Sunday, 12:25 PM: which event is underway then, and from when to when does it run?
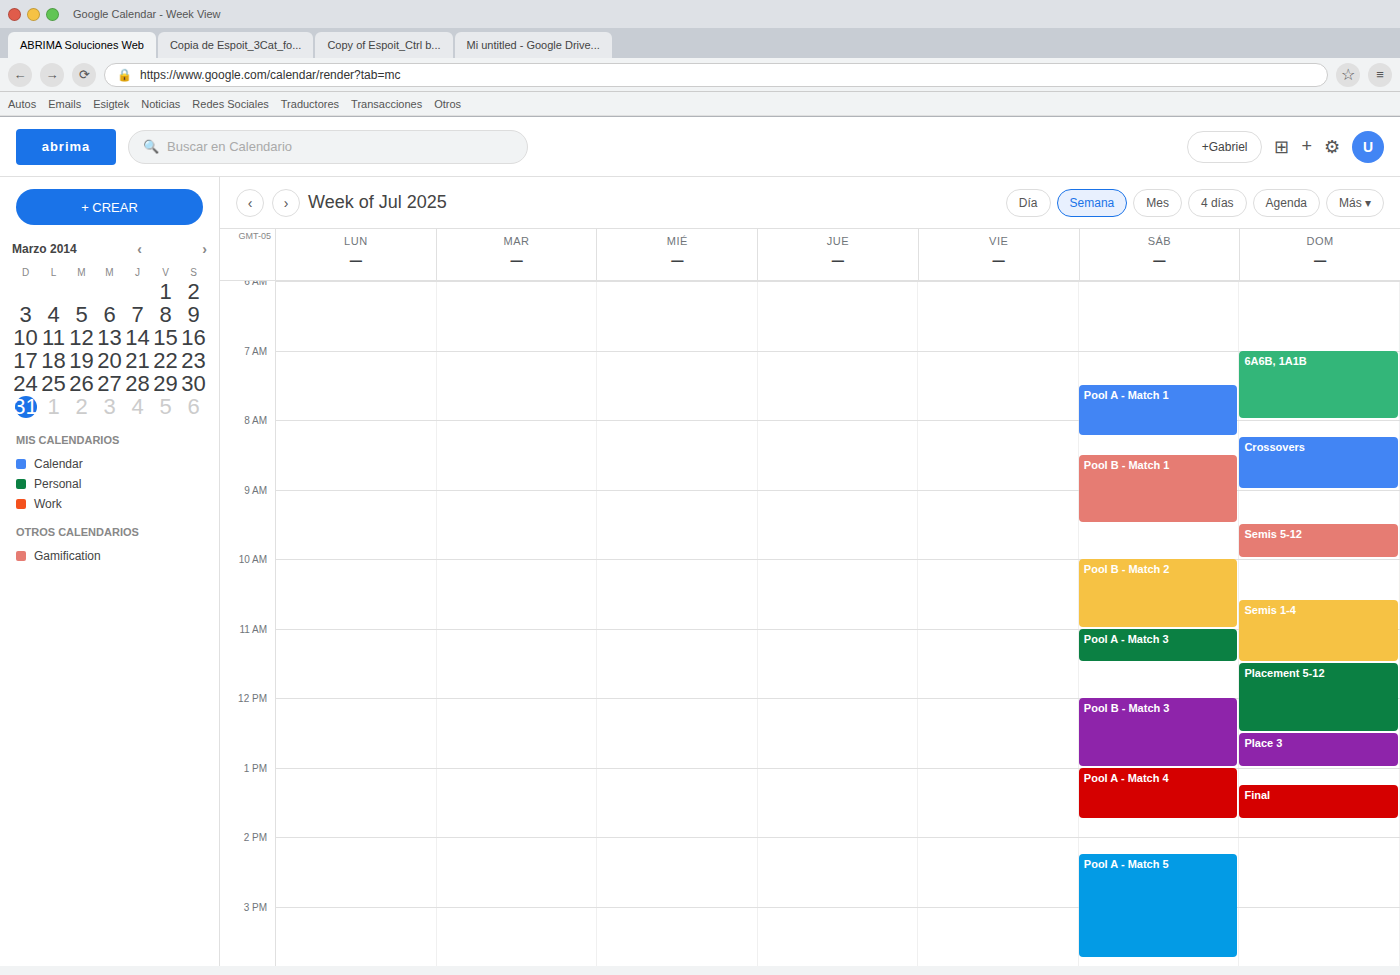
"Placement 5-12", 11:30 AM to 12:30 PM